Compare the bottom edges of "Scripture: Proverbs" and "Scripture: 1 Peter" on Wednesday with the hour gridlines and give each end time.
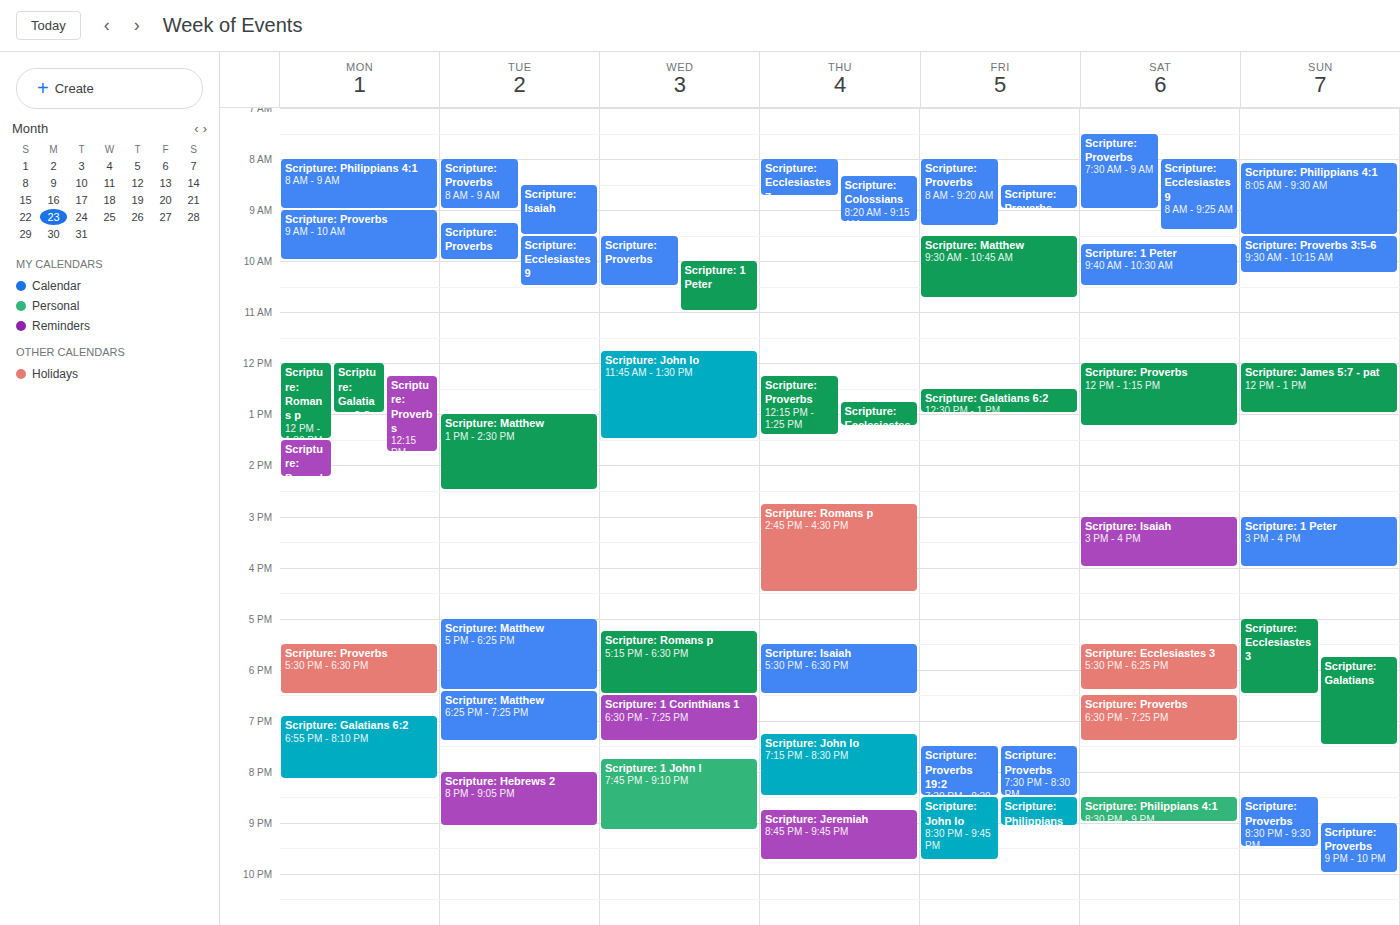
"Scripture: Proverbs": 10:30 AM, halfway between the 10 AM and 11 AM lines. "Scripture: 1 Peter": 11:00 AM, exactly on the 11 AM line.